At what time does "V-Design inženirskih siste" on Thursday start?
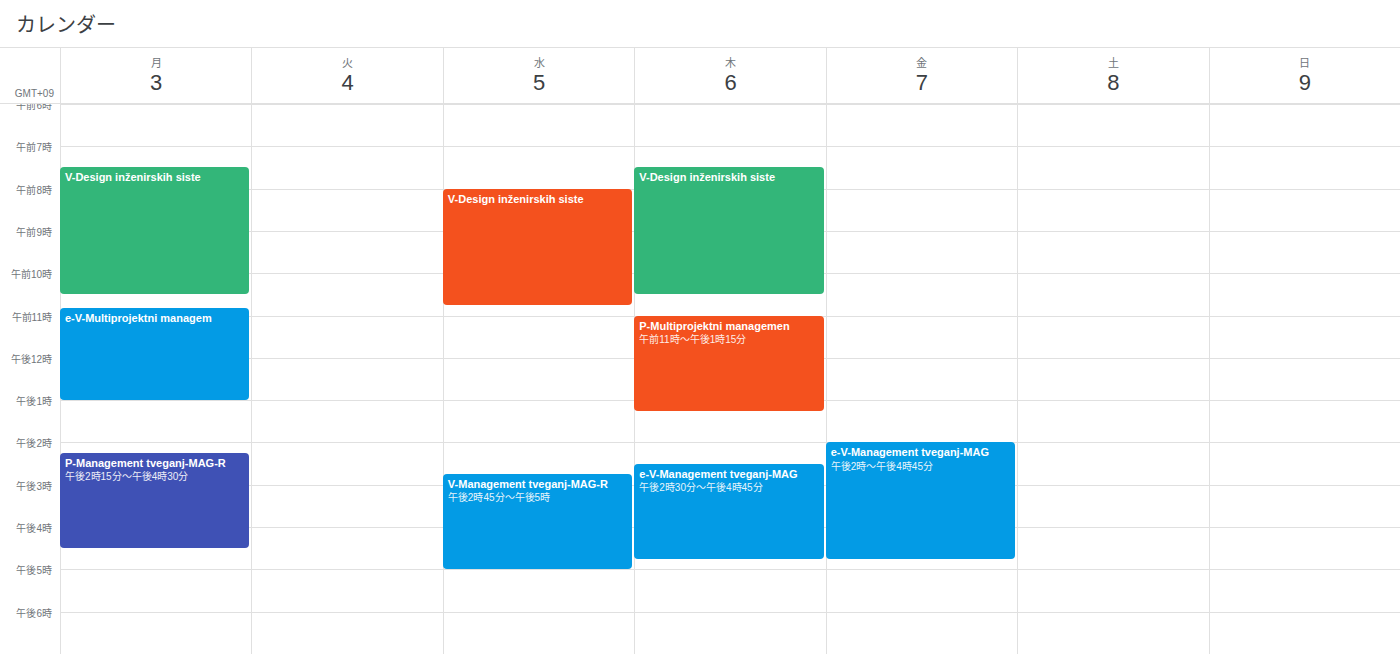
07:30